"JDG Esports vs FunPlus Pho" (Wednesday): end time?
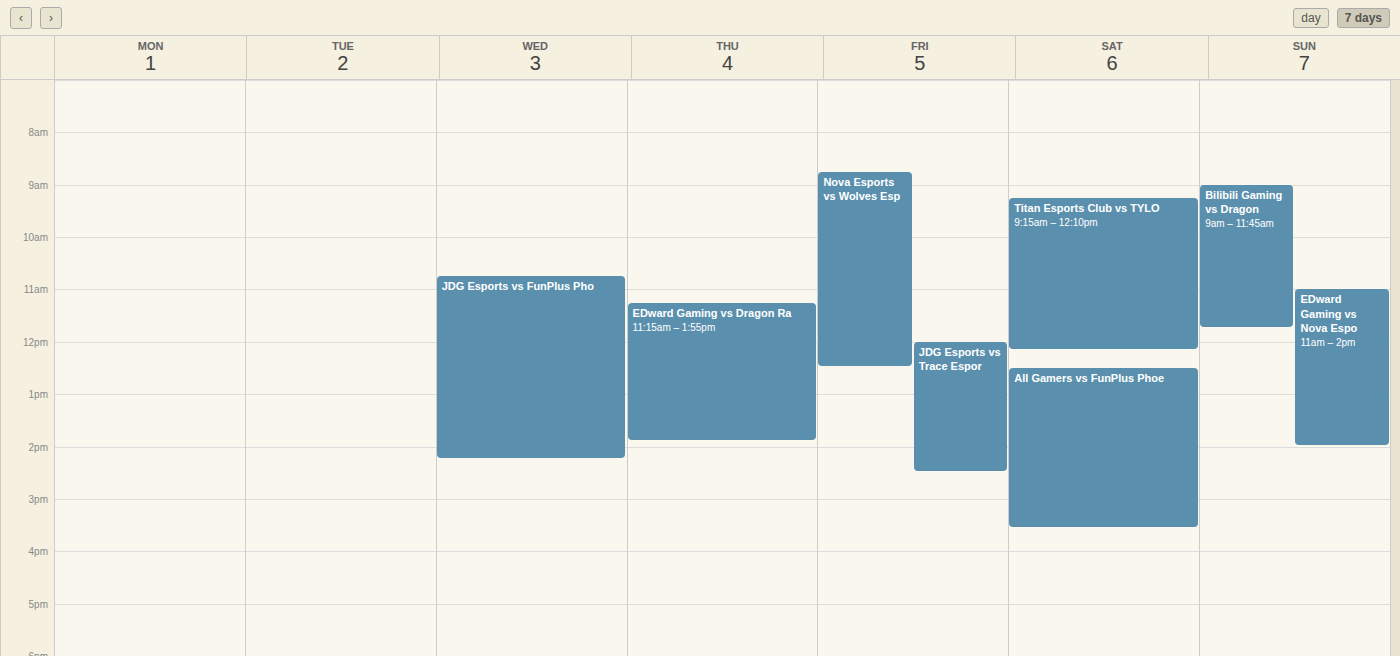
2:15 PM